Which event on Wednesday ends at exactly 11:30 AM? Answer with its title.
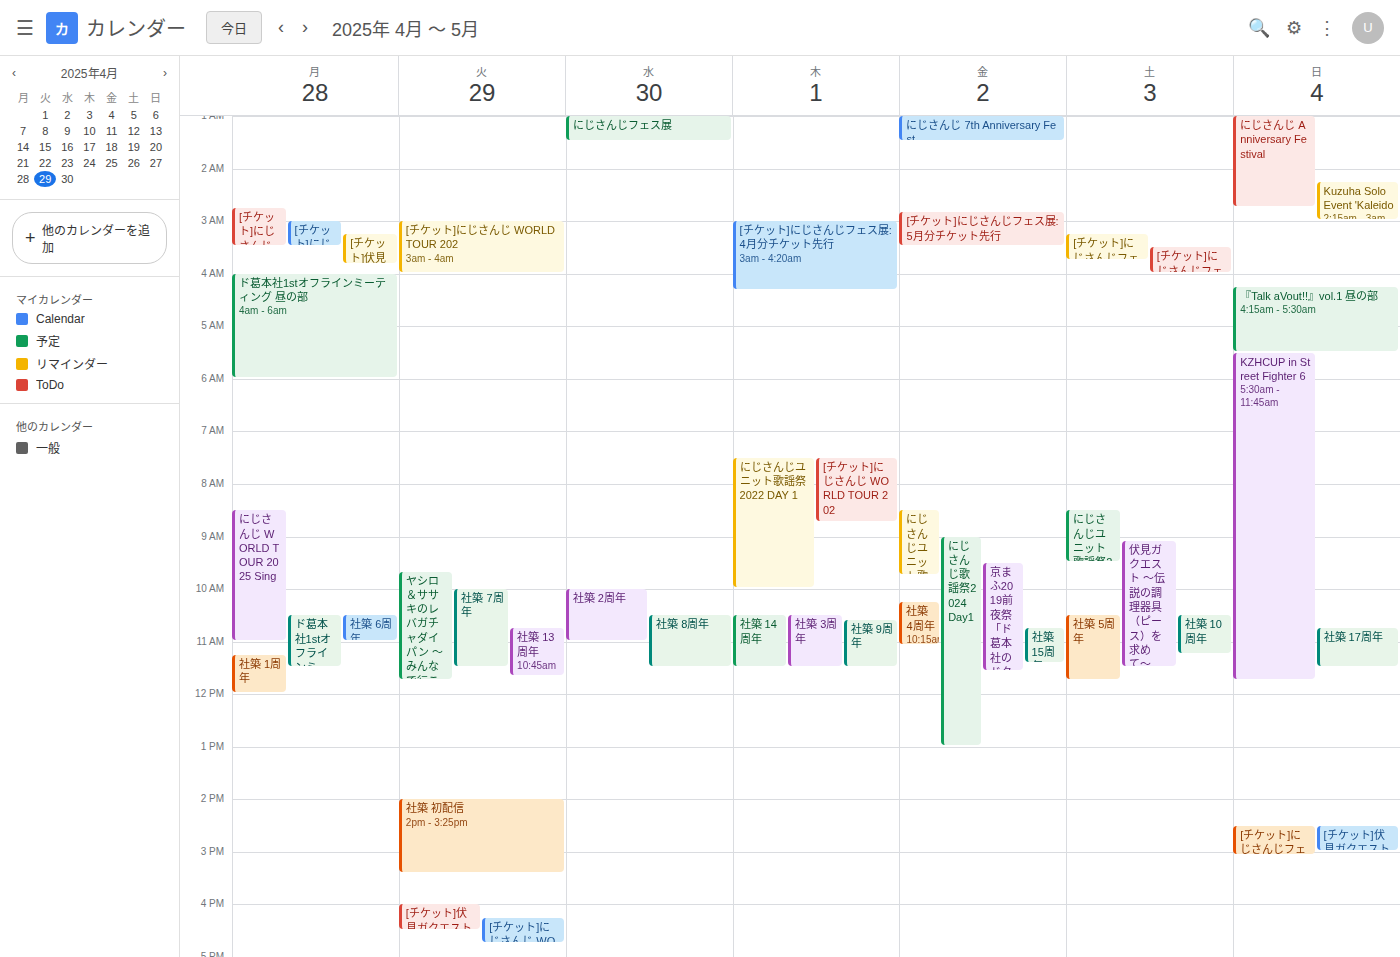
"社築 8周年"